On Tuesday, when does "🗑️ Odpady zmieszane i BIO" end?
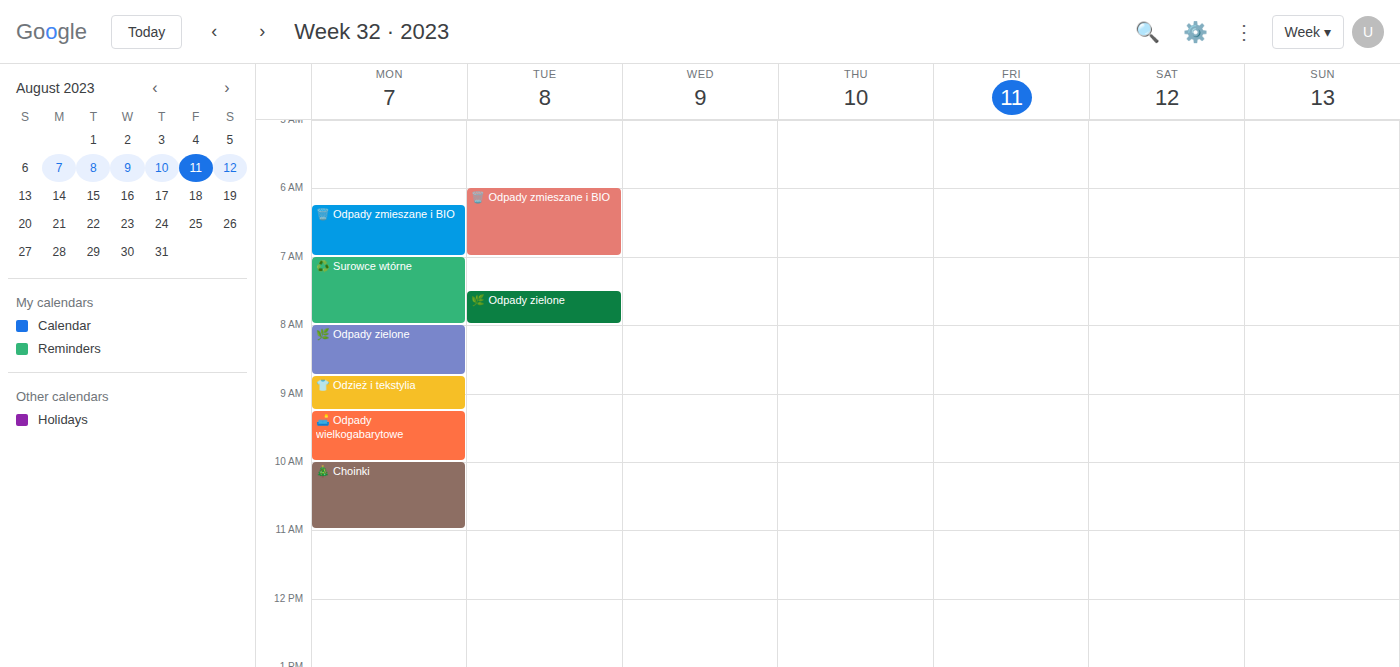
7:00 AM